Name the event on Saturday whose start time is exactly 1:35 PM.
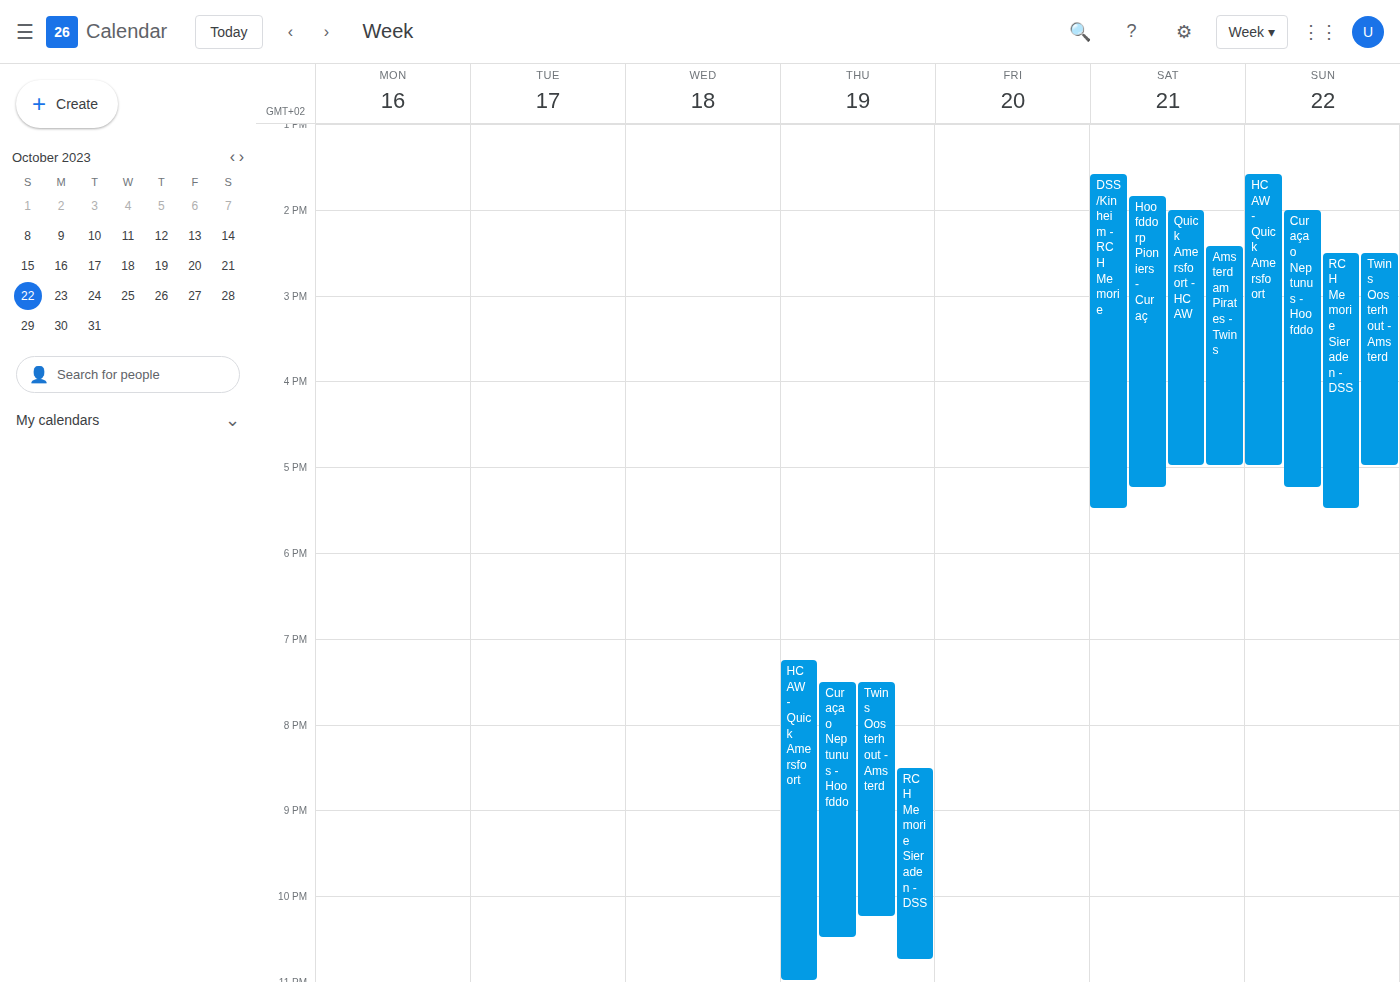
"DSS/Kinheim - RCH Memorie"